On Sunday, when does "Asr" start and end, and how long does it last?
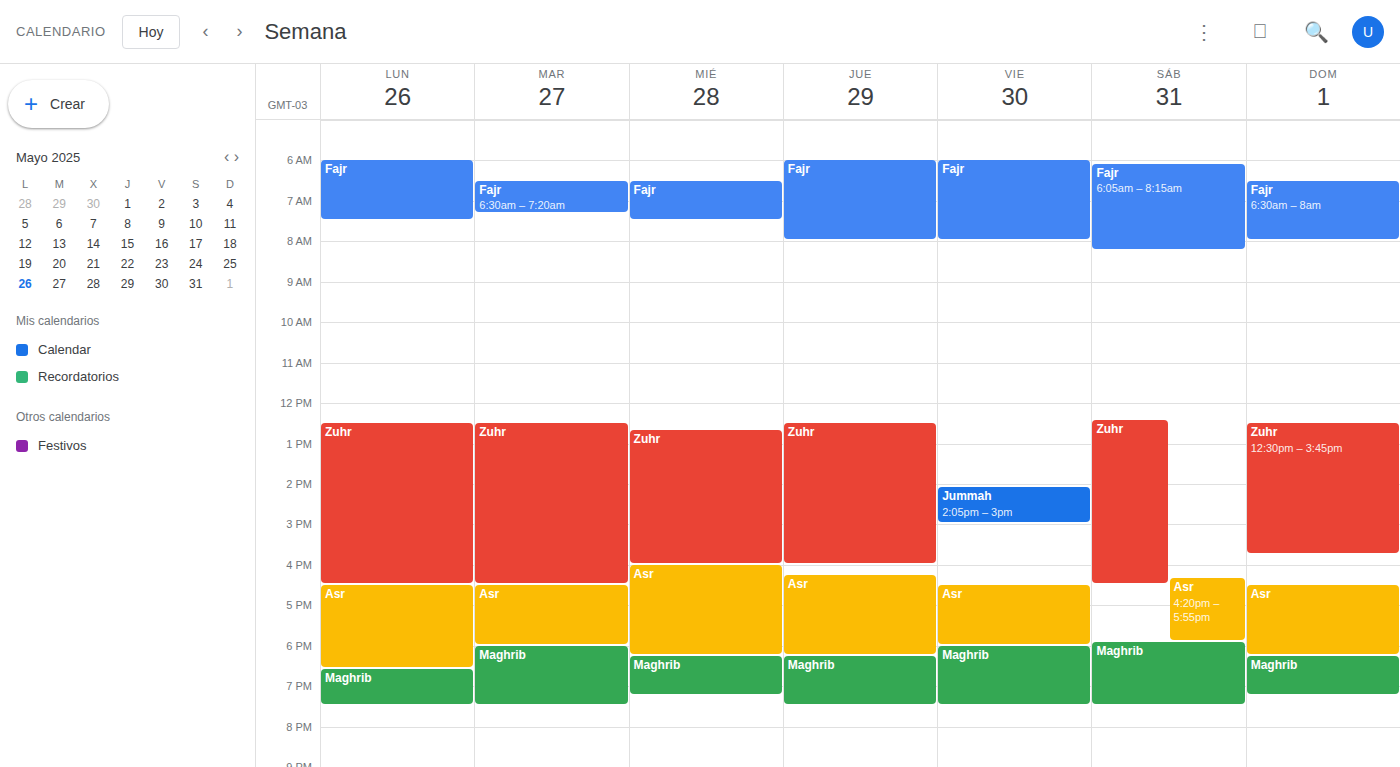
4:30 PM to 6:15 PM, 1 hour 45 minutes